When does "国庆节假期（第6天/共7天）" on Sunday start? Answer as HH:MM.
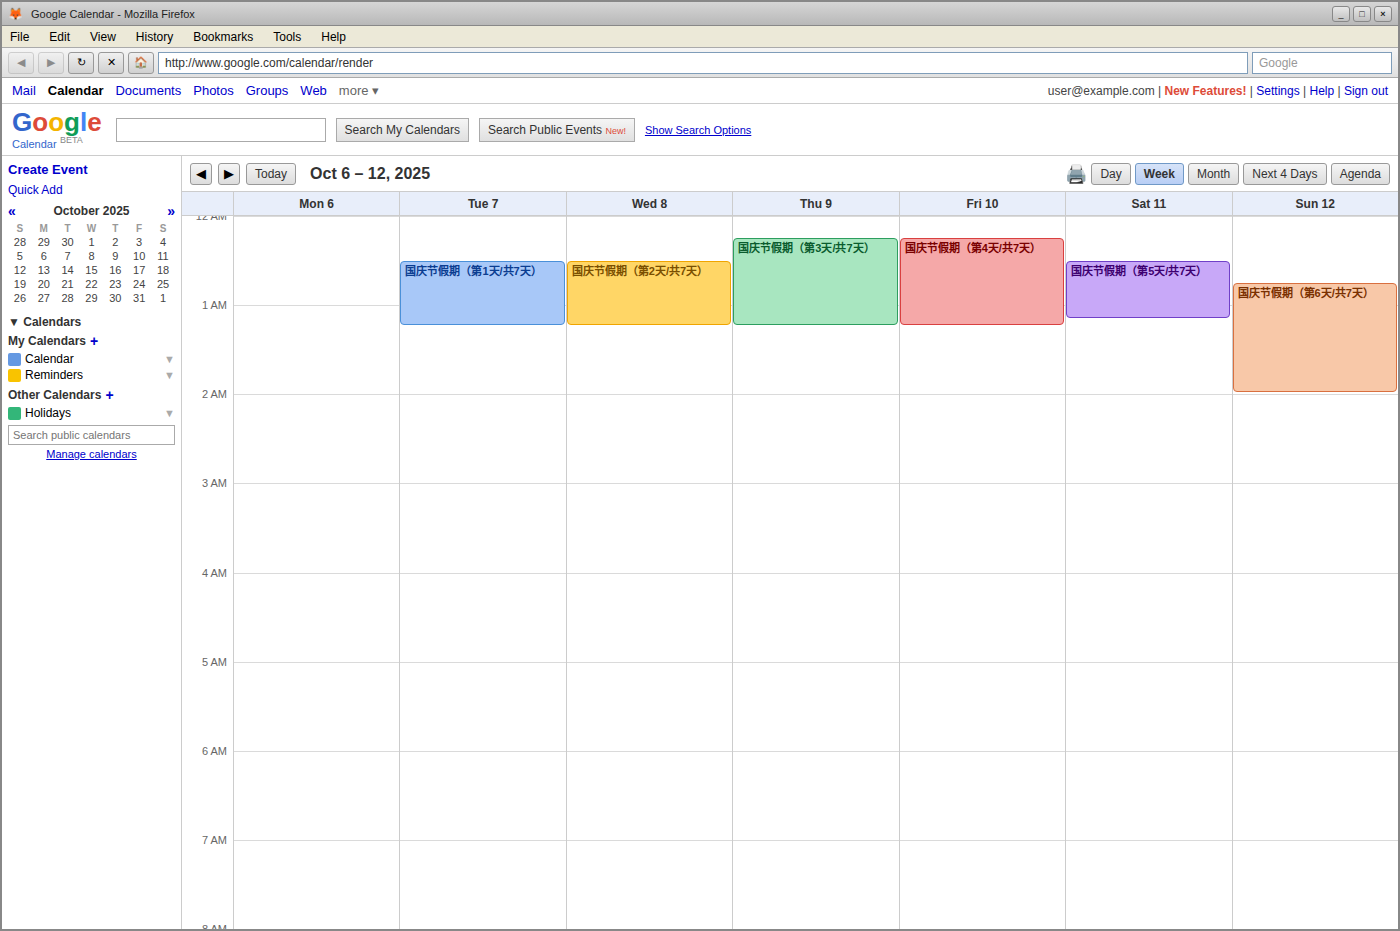
00:45